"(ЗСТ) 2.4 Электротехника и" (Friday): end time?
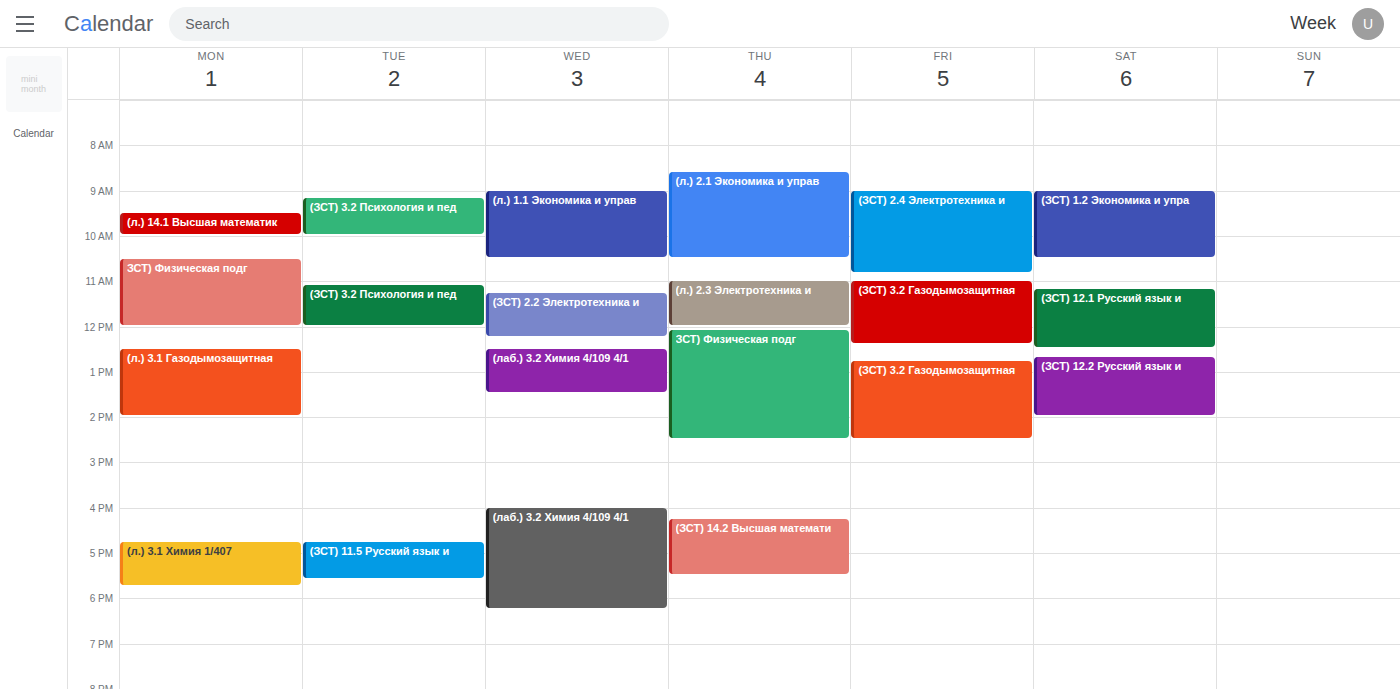
10:50 AM